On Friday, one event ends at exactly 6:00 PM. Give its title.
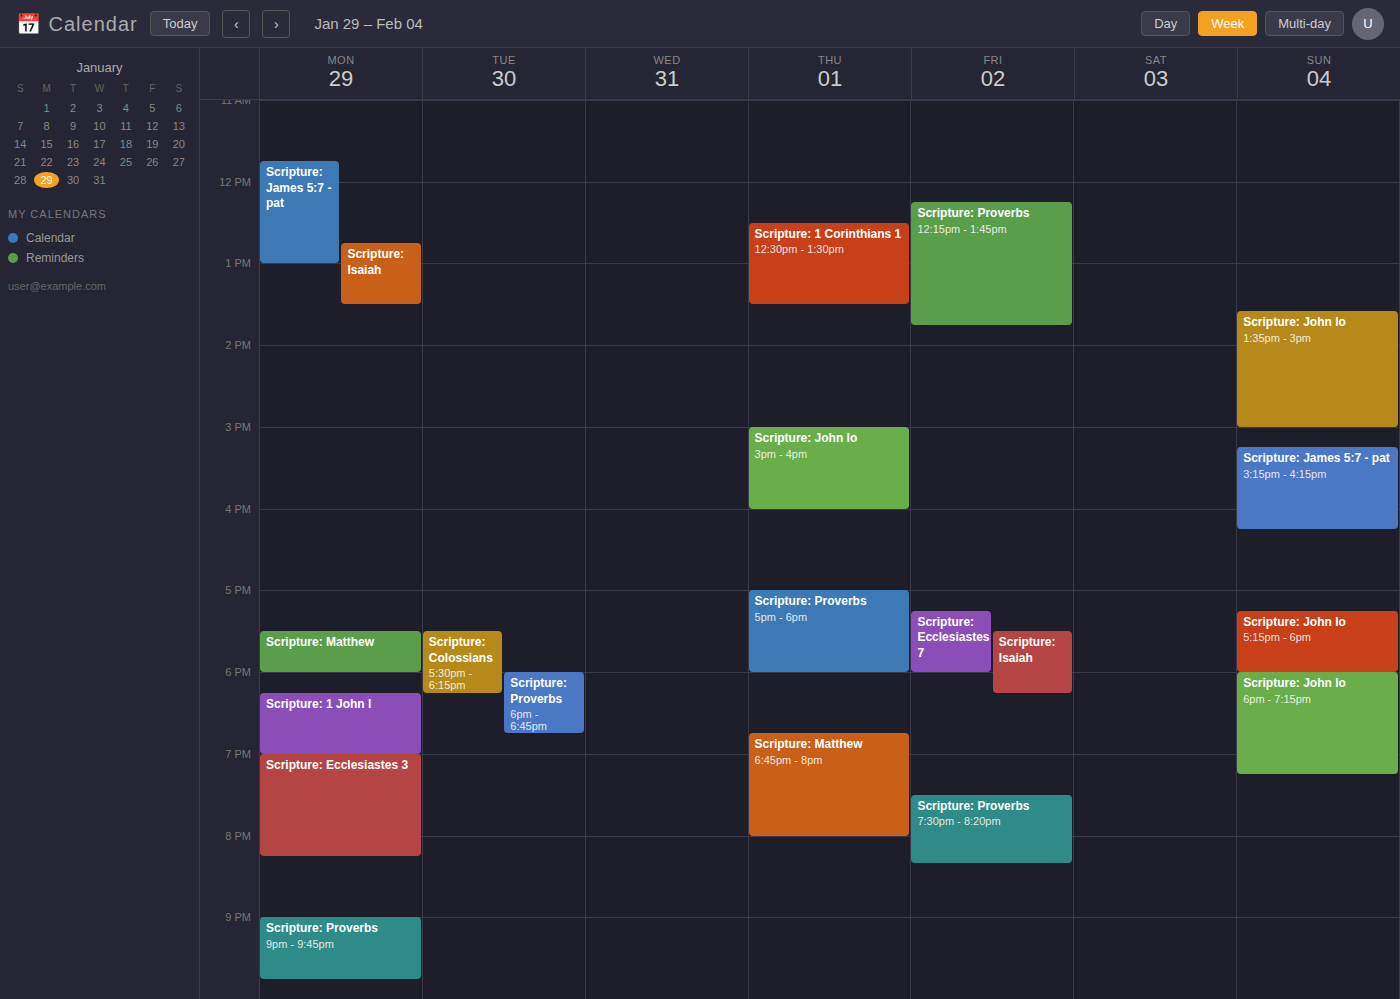
"Scripture: Ecclesiastes 7"